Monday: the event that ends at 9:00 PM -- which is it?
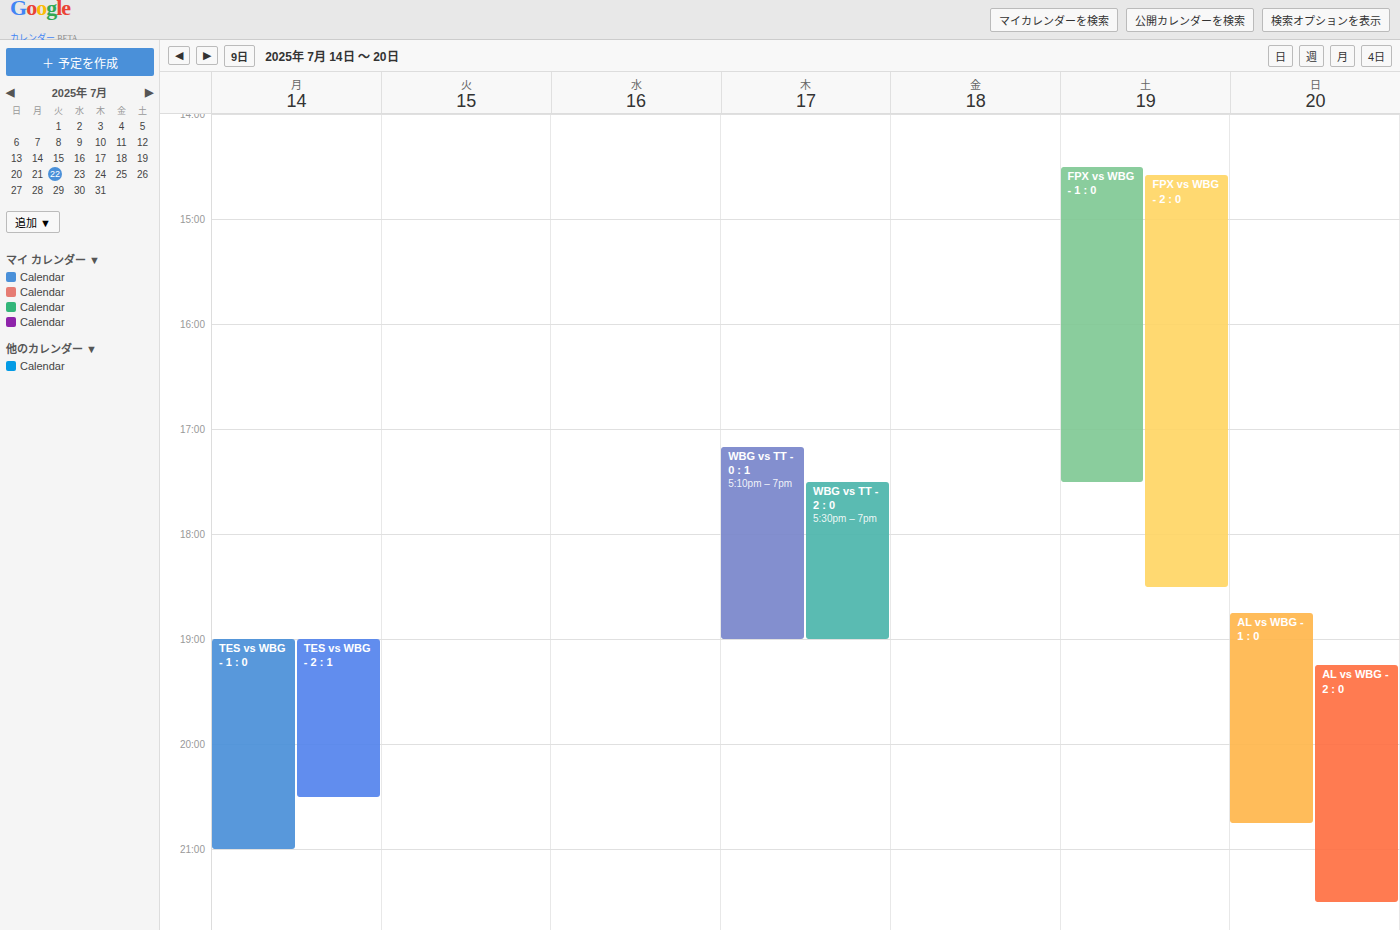
"TES vs WBG - 1 : 0"